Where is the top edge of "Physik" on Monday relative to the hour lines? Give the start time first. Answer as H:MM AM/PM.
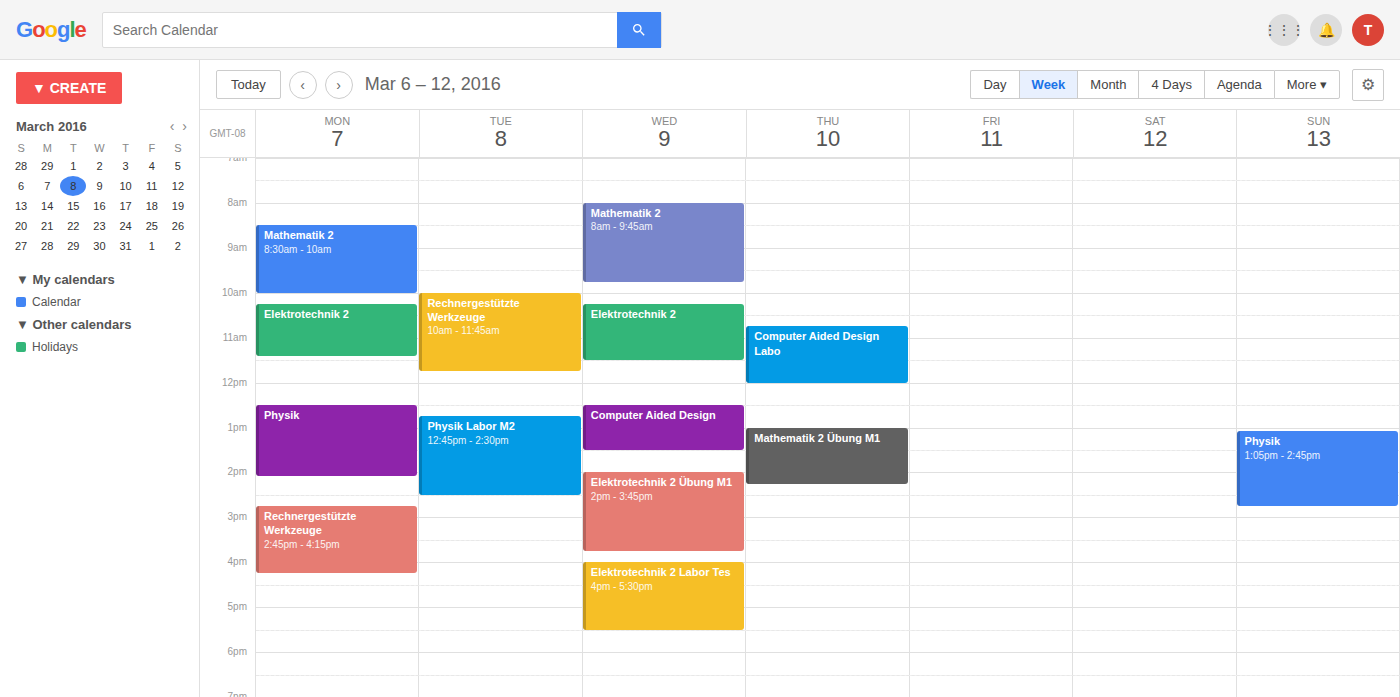
12:30 PM -- halfway between the 12 PM and 1 PM lines.